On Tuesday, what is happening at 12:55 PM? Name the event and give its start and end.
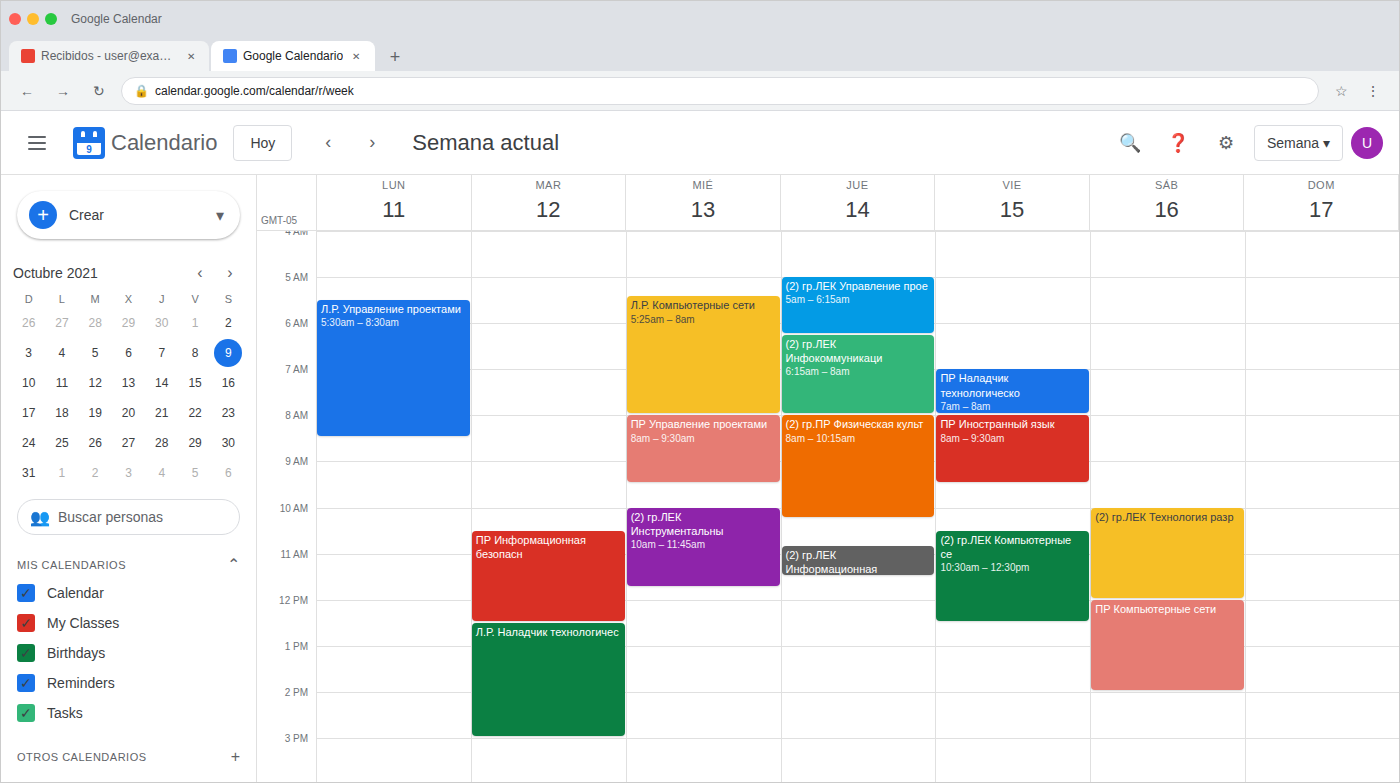
"Л.Р. Наладчик технологичес", 12:30 PM to 3:00 PM